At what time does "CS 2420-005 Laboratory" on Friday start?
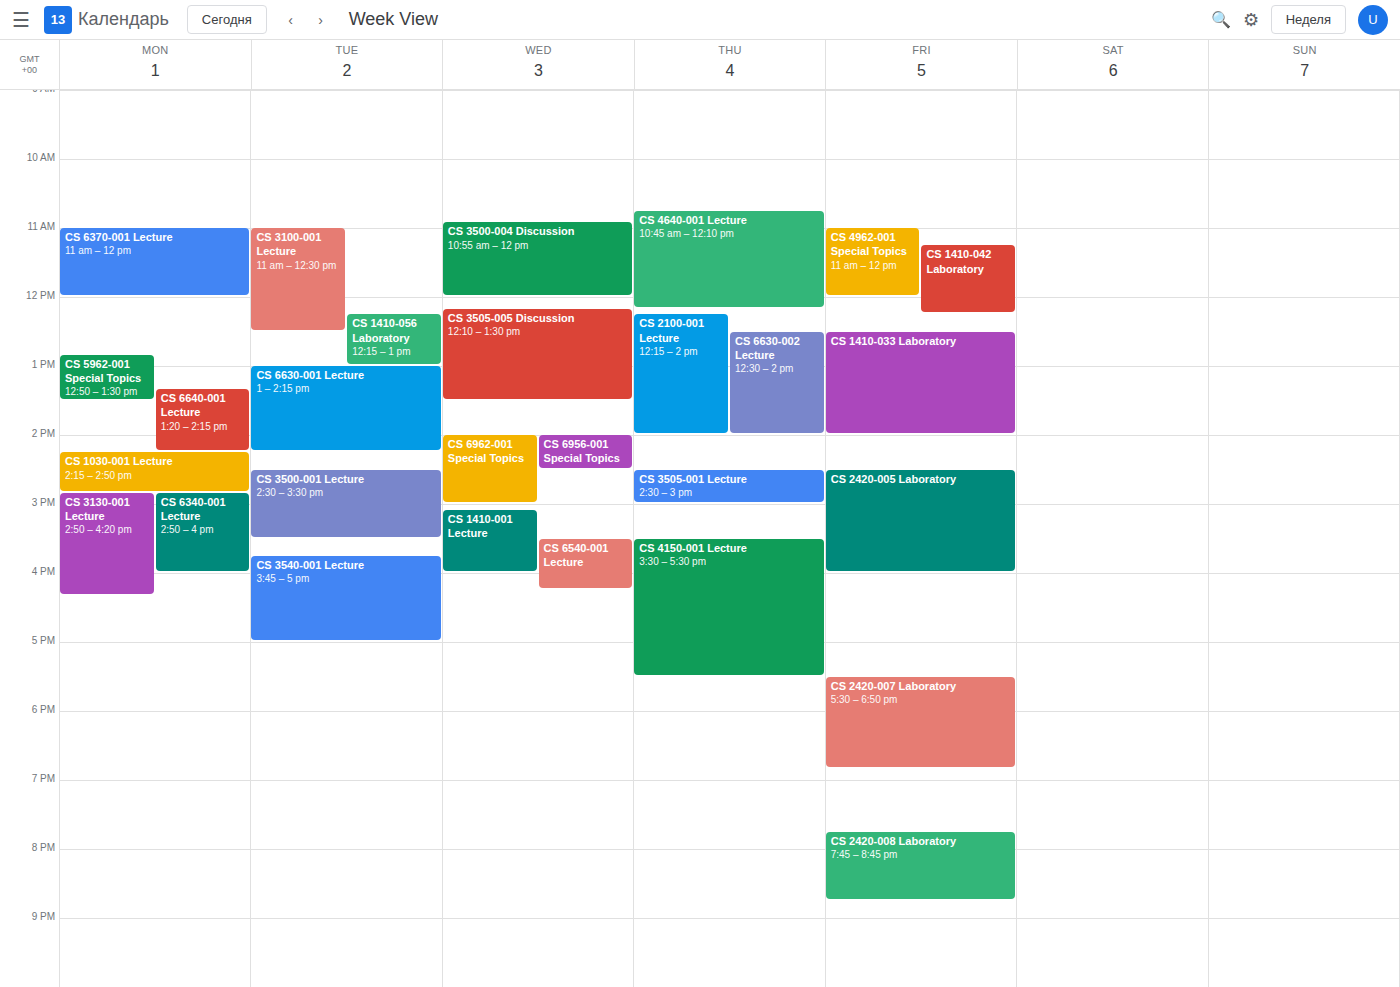
2:30 PM